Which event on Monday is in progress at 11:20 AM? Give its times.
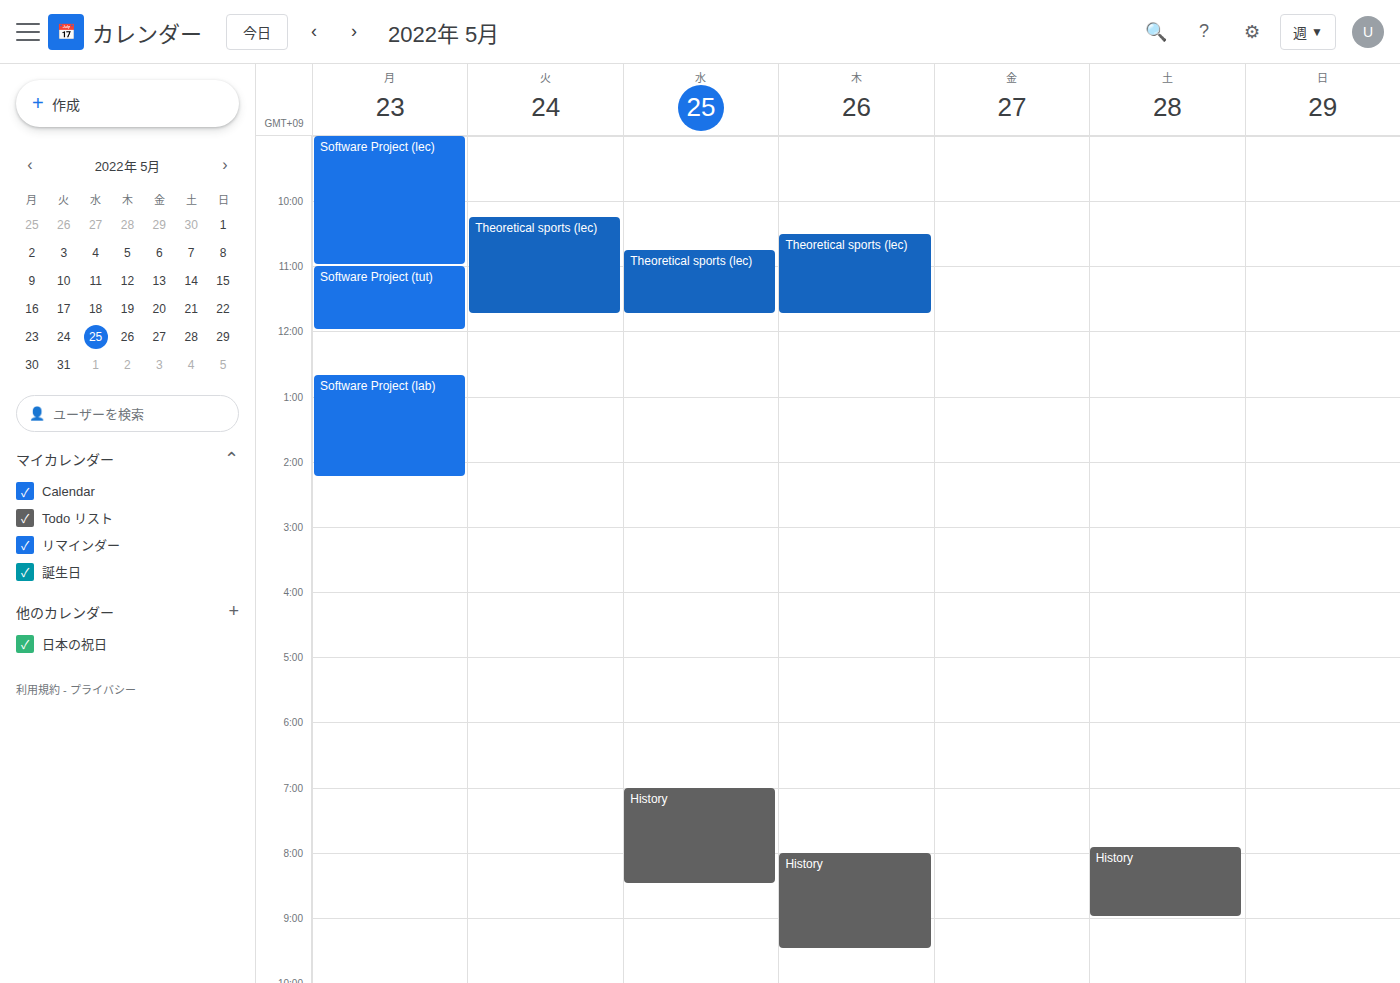
"Software Project (tut)", 11:00 AM to 12:00 PM